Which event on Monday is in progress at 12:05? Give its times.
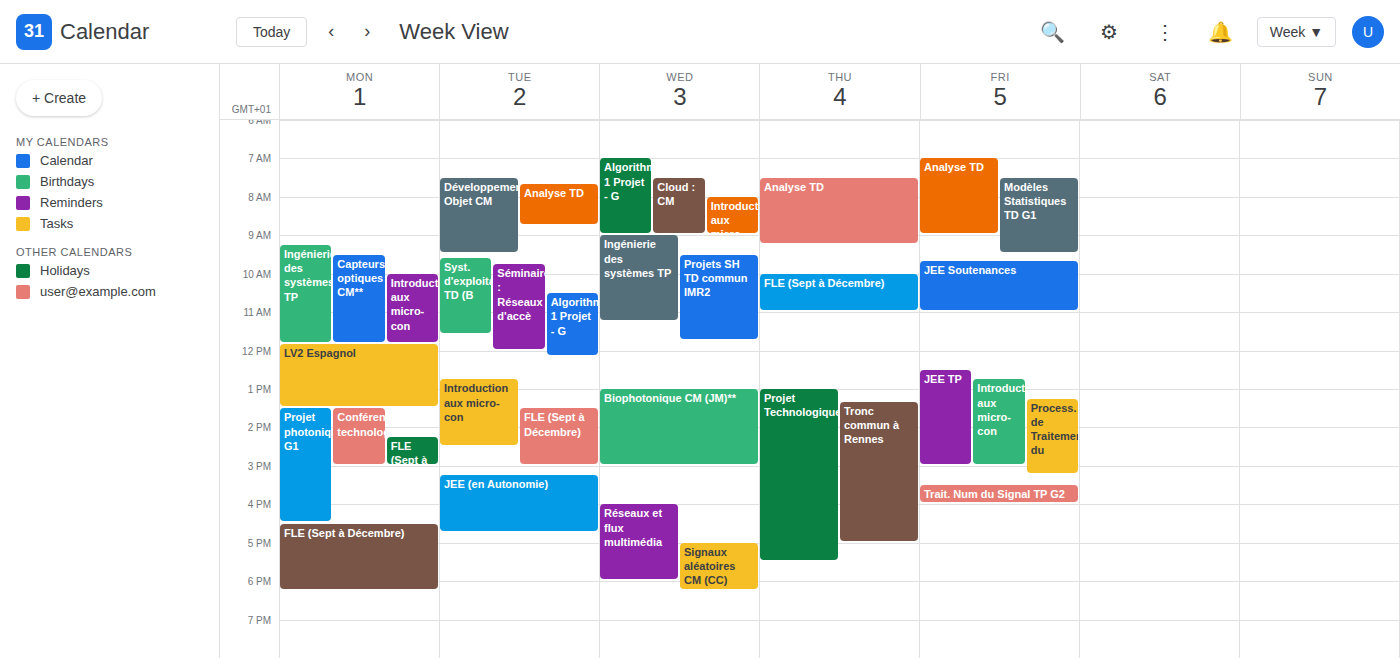
"LV2 Espagnol", 11:50 to 13:30